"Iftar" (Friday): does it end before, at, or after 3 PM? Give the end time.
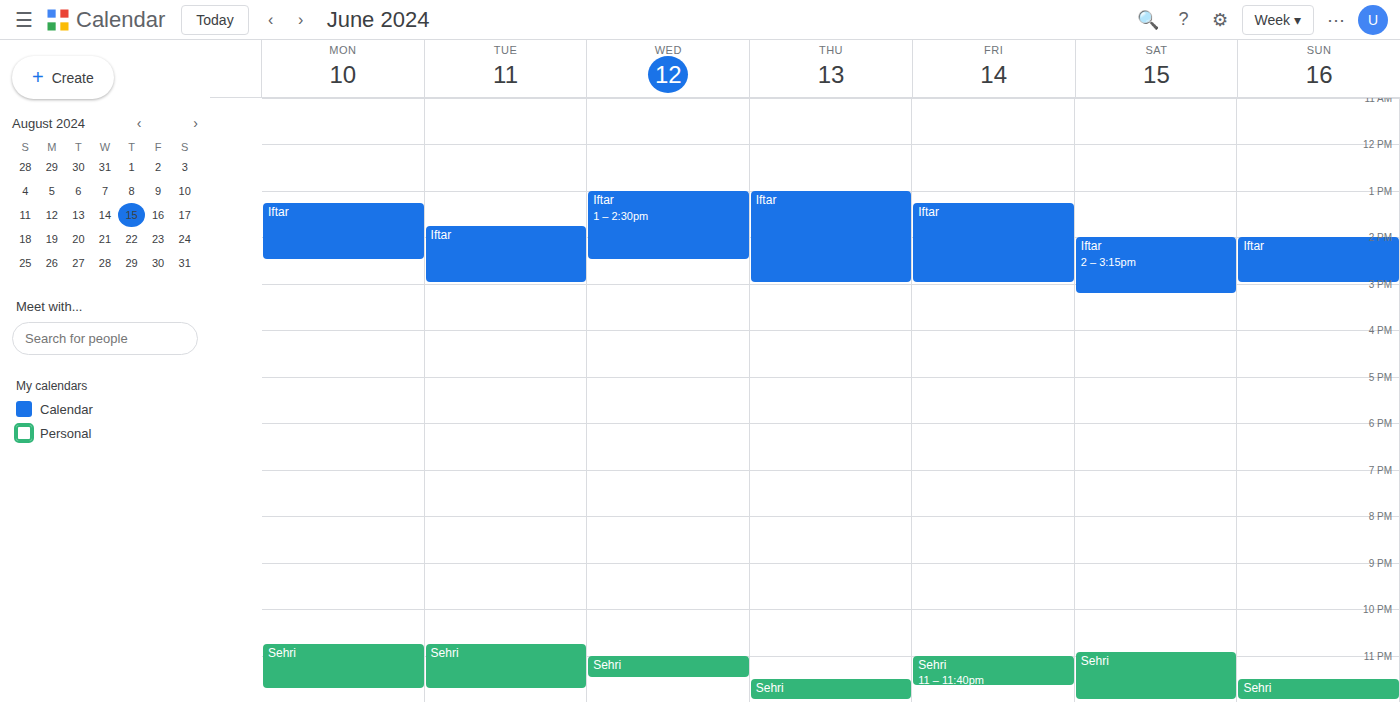
3:00 PM -- exactly at 3 PM, on the 3 PM line.